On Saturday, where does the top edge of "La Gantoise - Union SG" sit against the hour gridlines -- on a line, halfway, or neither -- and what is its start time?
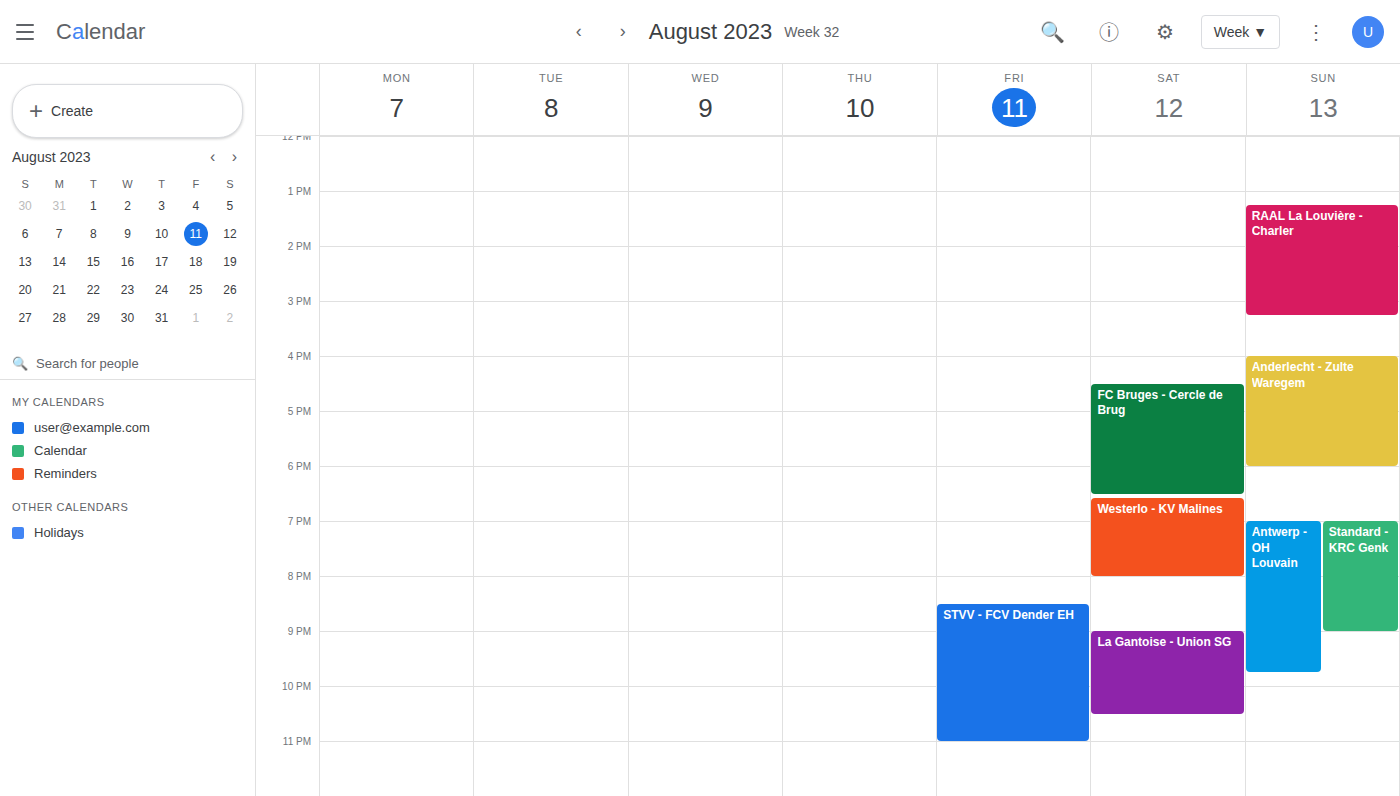
21:00 -- exactly on the 21:00 line.